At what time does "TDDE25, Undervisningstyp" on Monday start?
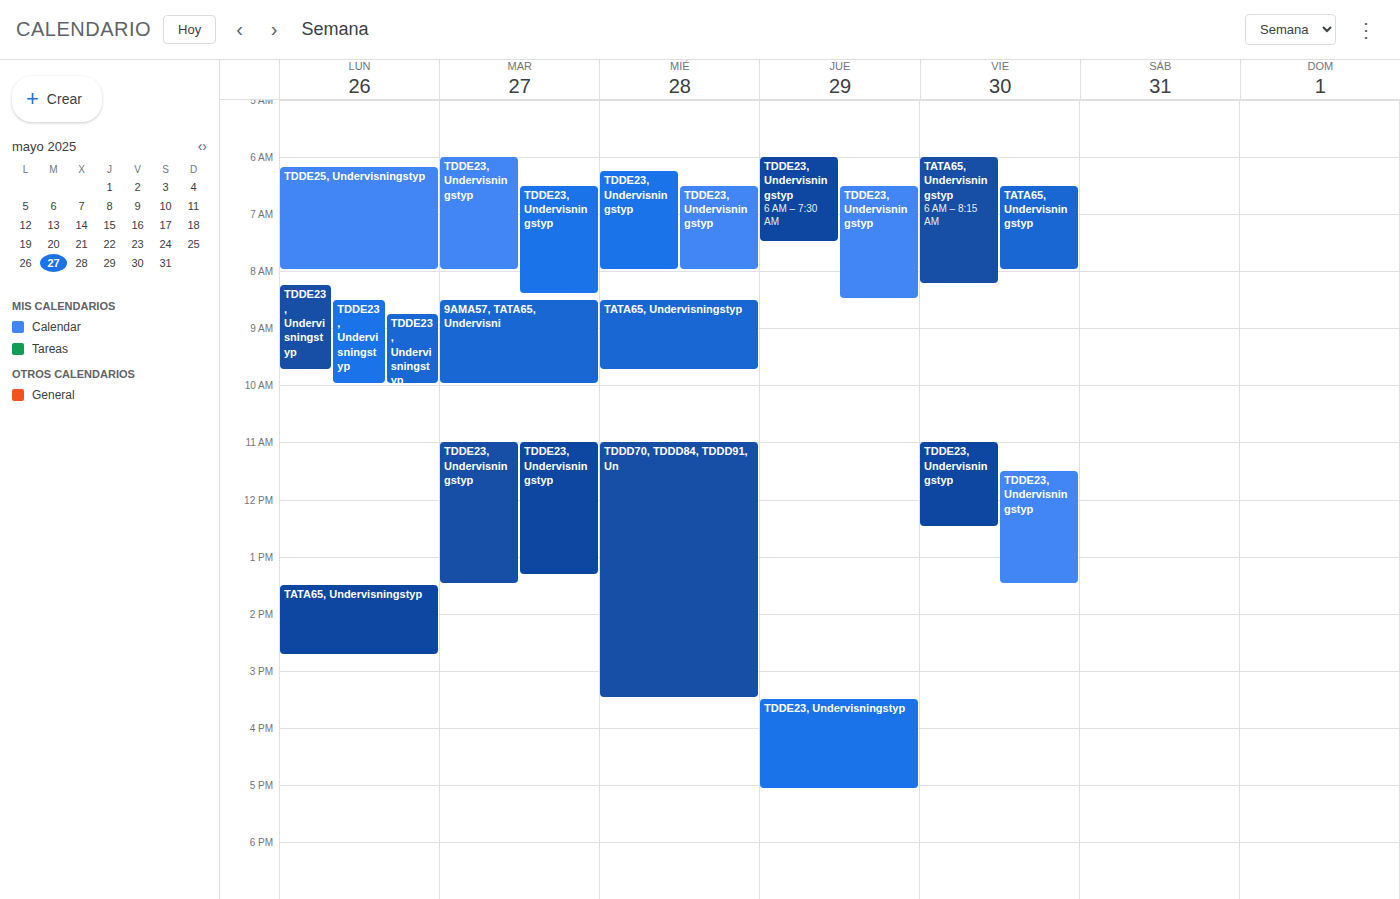
6:10 AM